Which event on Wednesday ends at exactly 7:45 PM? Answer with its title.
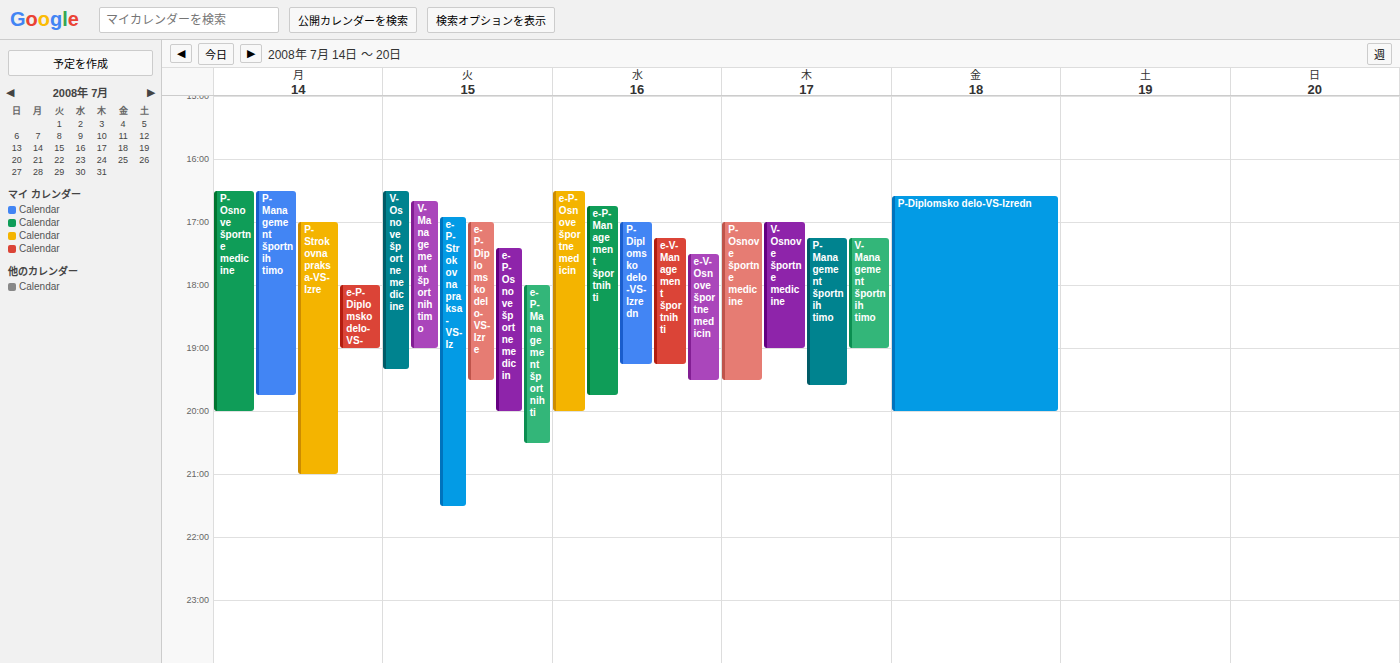
"e-P-Management športnih ti"